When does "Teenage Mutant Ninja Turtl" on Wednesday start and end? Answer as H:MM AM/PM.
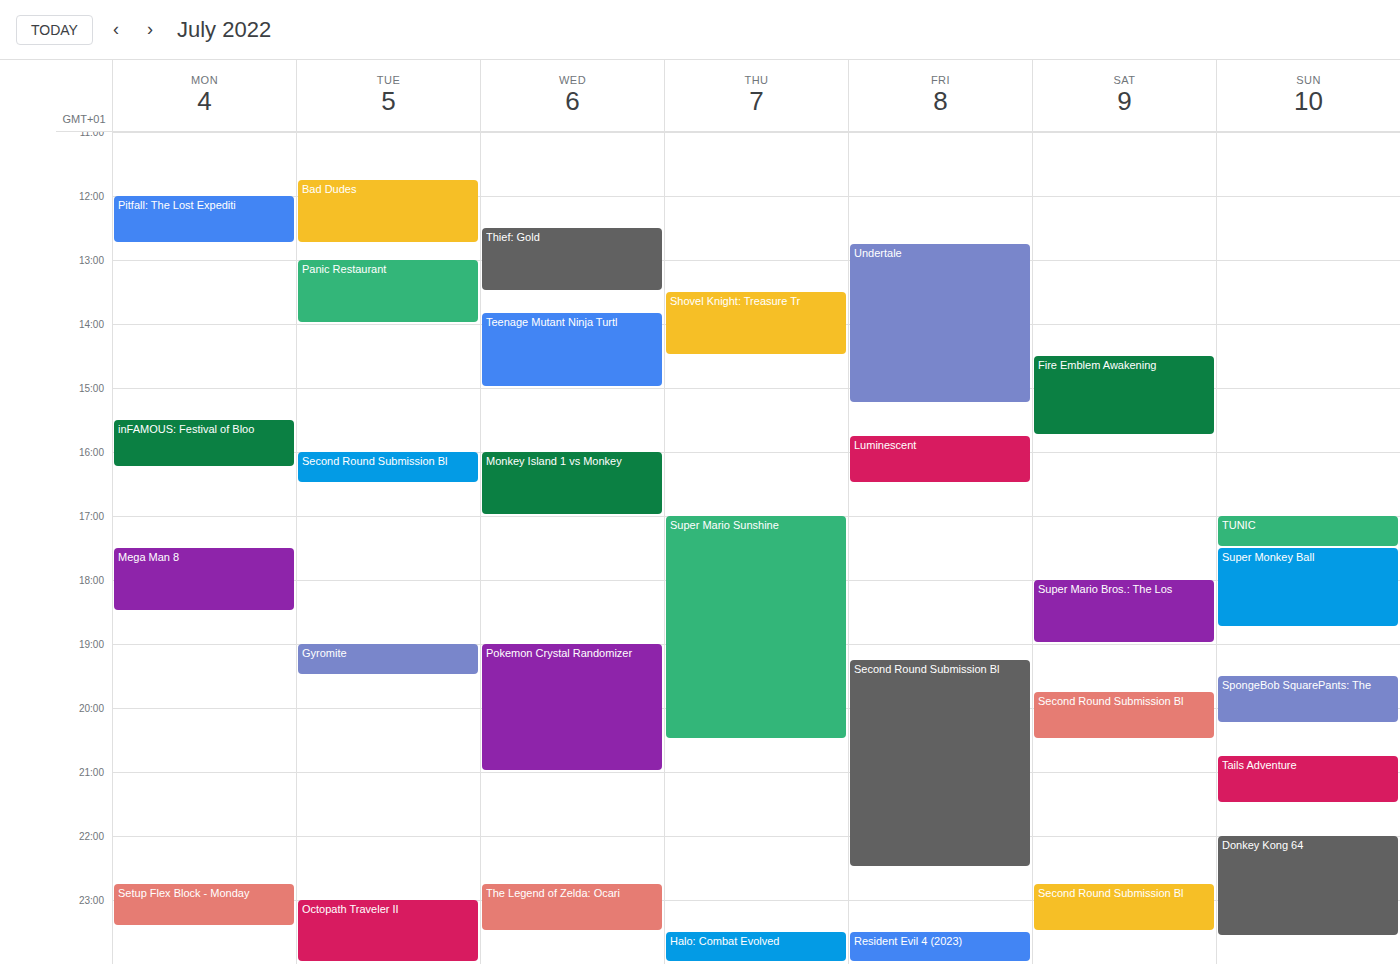
1:50 PM to 3:00 PM